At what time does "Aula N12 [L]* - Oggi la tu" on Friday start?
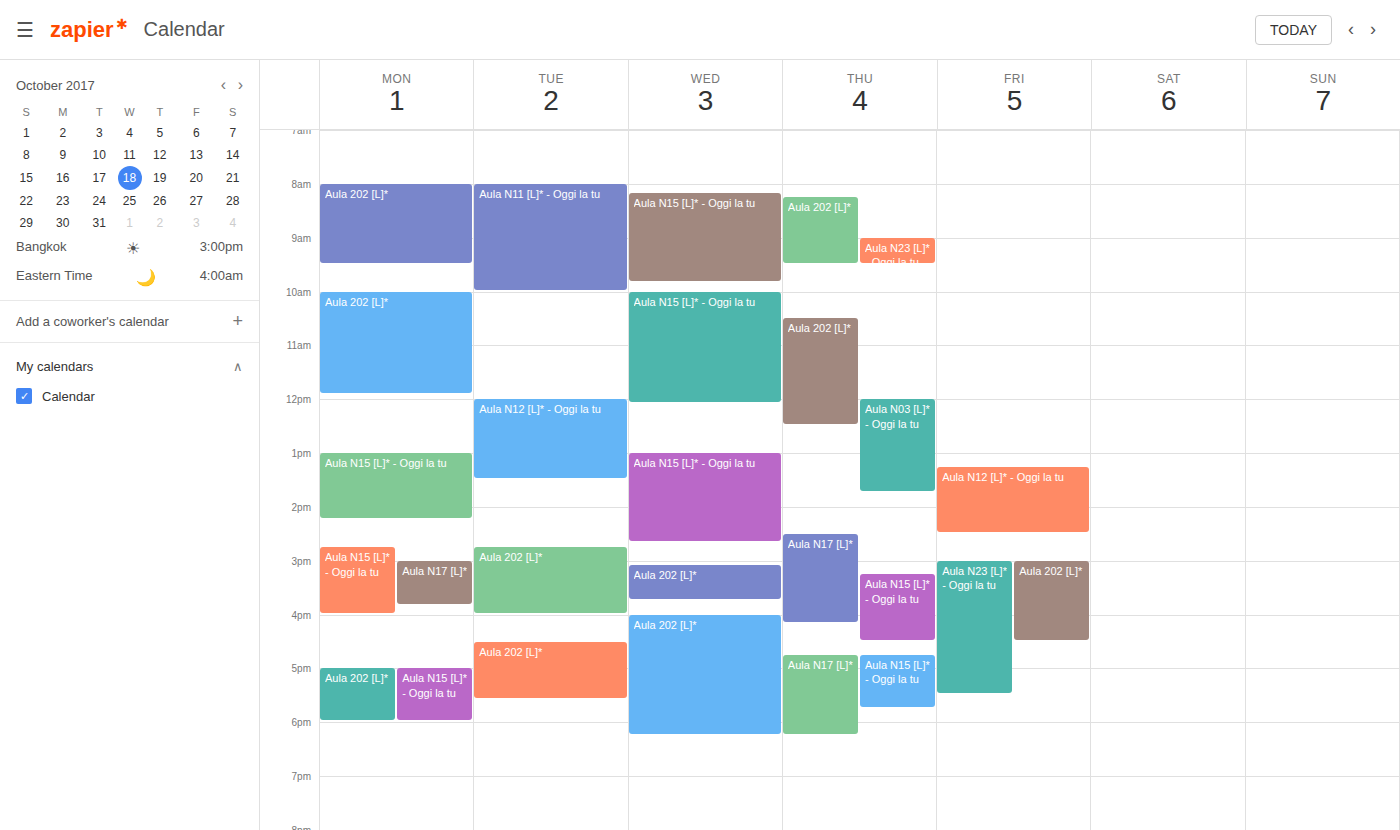
1:15 PM